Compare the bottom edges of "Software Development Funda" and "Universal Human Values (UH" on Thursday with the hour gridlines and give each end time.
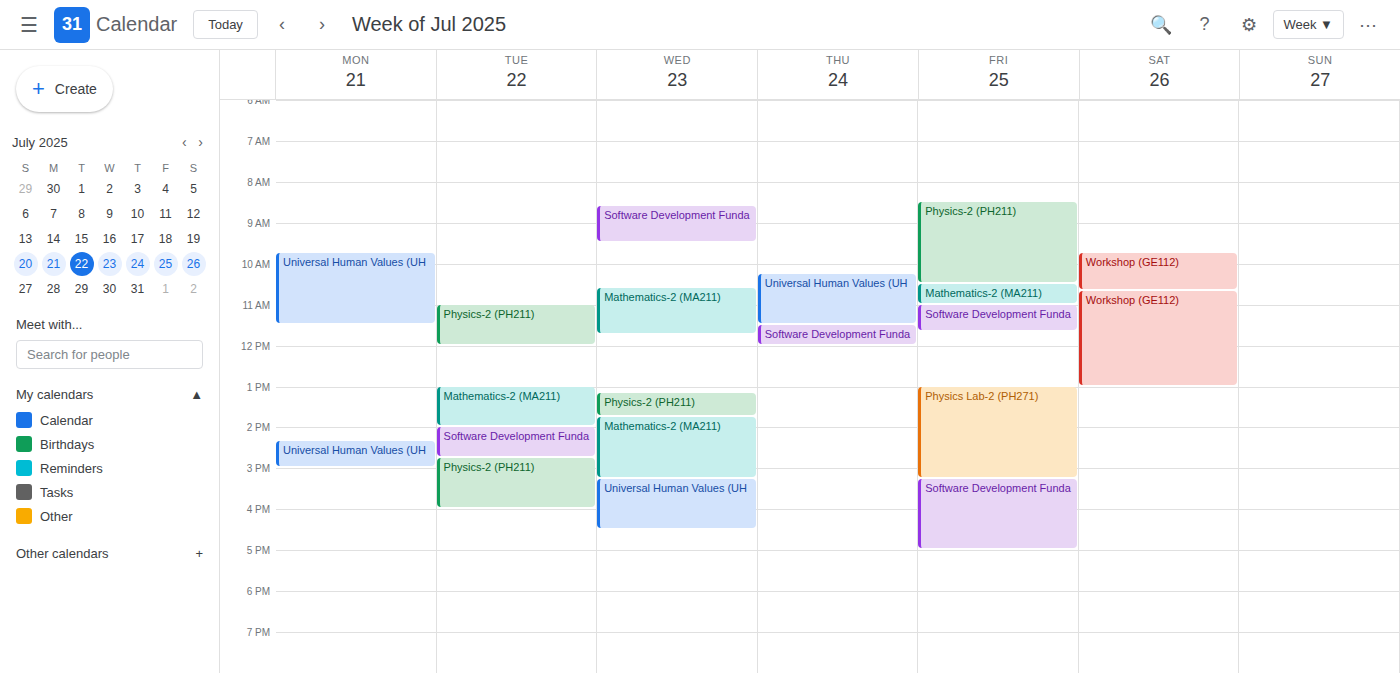
"Software Development Funda": 12:00 PM, exactly on the 12 PM line. "Universal Human Values (UH": 11:30 AM, halfway between the 11 AM and 12 PM lines.